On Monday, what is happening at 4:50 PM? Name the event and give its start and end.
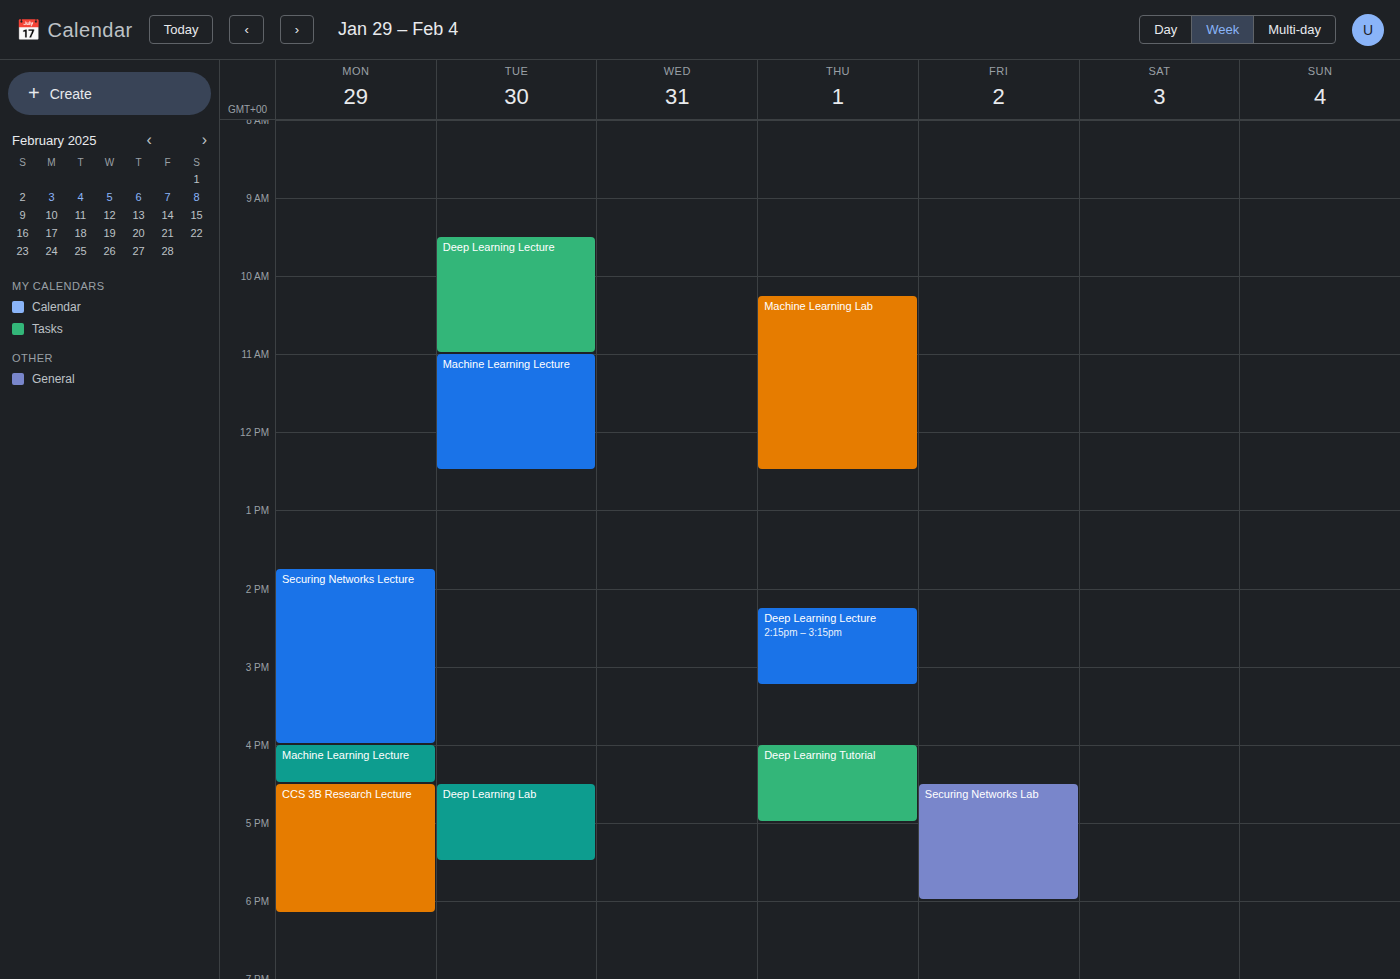
"CCS 3B Research Lecture", 4:30 PM to 6:10 PM